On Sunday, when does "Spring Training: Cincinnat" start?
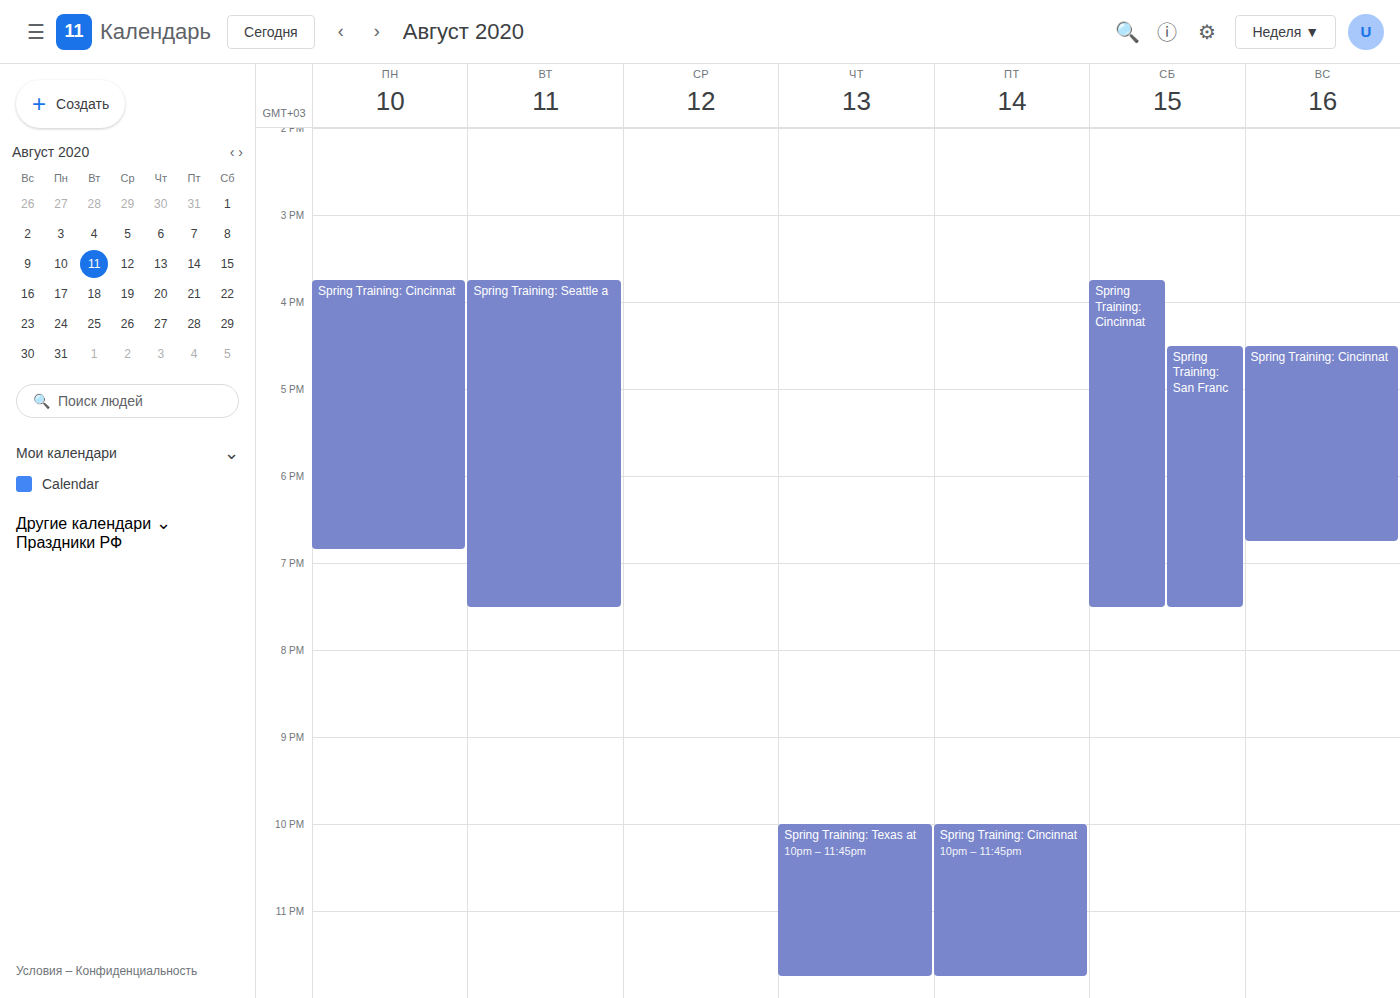
4:30 PM